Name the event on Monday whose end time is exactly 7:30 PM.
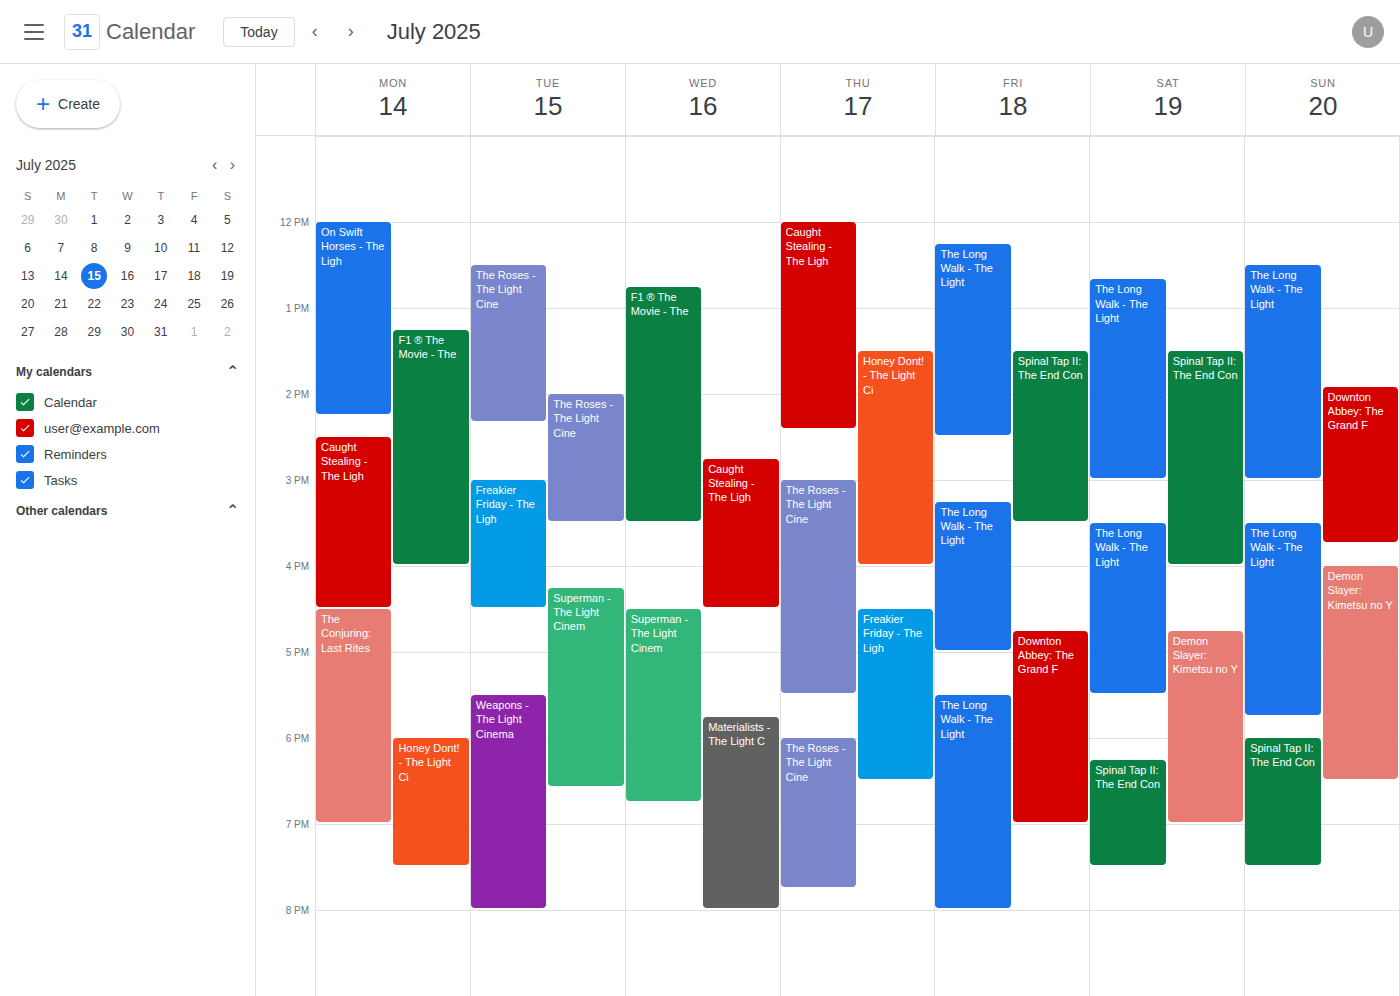
"Honey Dont! - The Light Ci"